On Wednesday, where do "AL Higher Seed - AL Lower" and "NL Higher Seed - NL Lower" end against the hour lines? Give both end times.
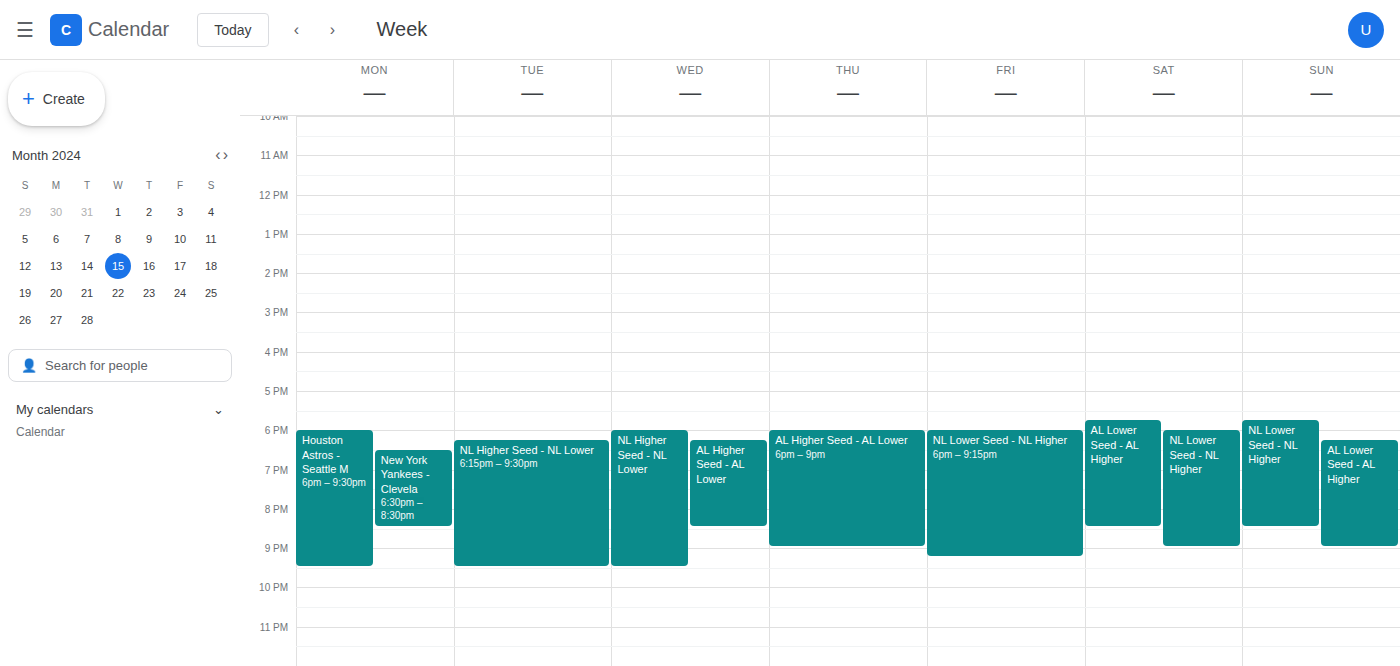
"AL Higher Seed - AL Lower": 8:30 PM, halfway between the 8 PM and 9 PM lines. "NL Higher Seed - NL Lower": 9:30 PM, halfway between the 9 PM and 10 PM lines.